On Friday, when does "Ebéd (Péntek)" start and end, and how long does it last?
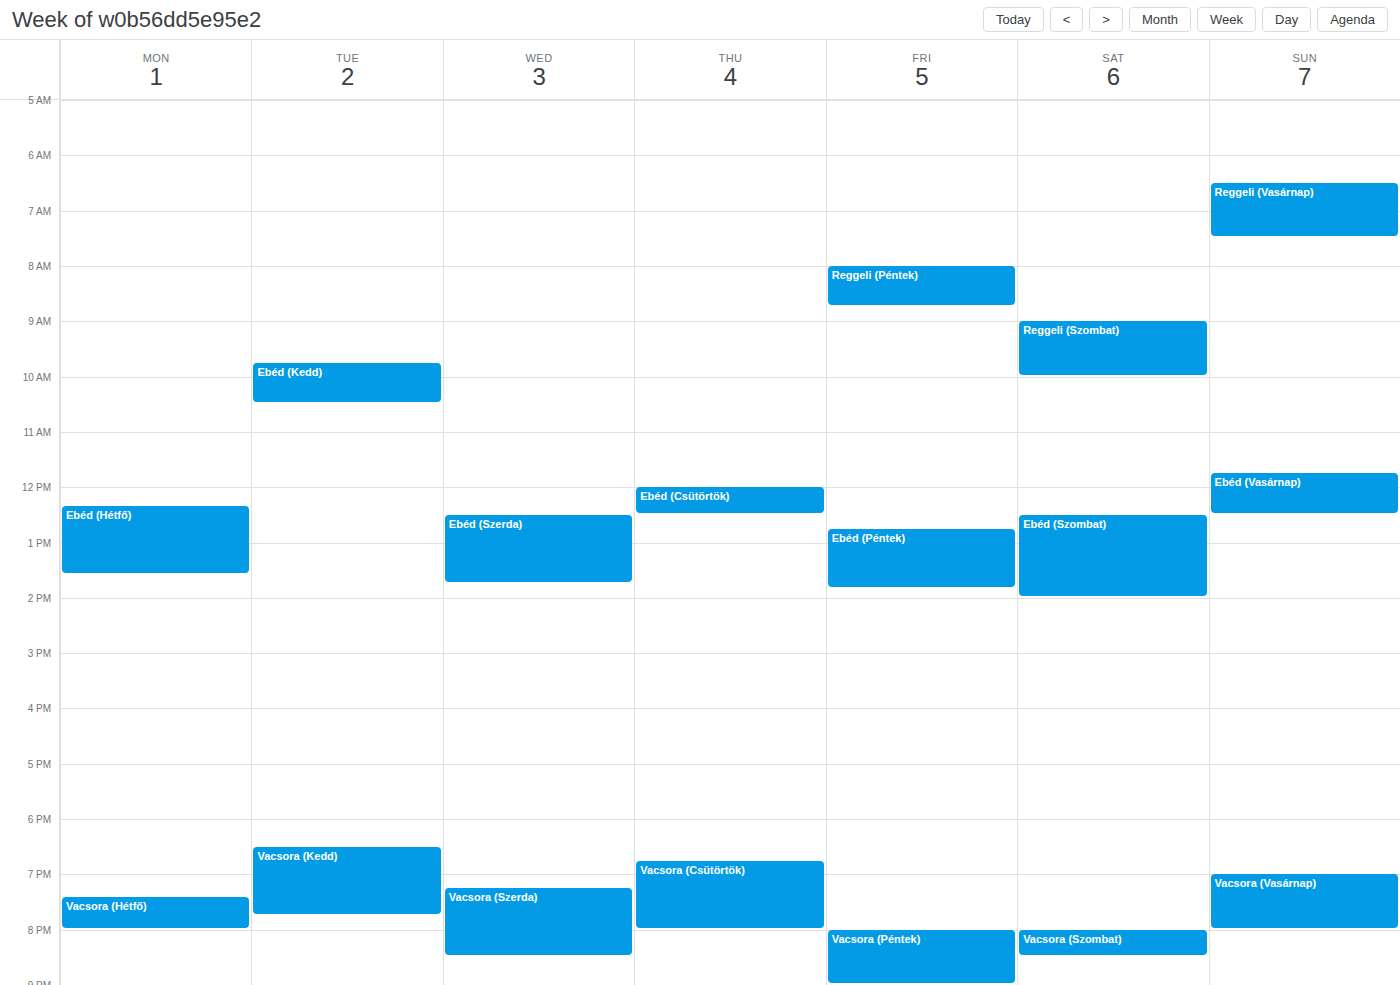
12:45 PM to 1:50 PM, 1 hour 5 minutes